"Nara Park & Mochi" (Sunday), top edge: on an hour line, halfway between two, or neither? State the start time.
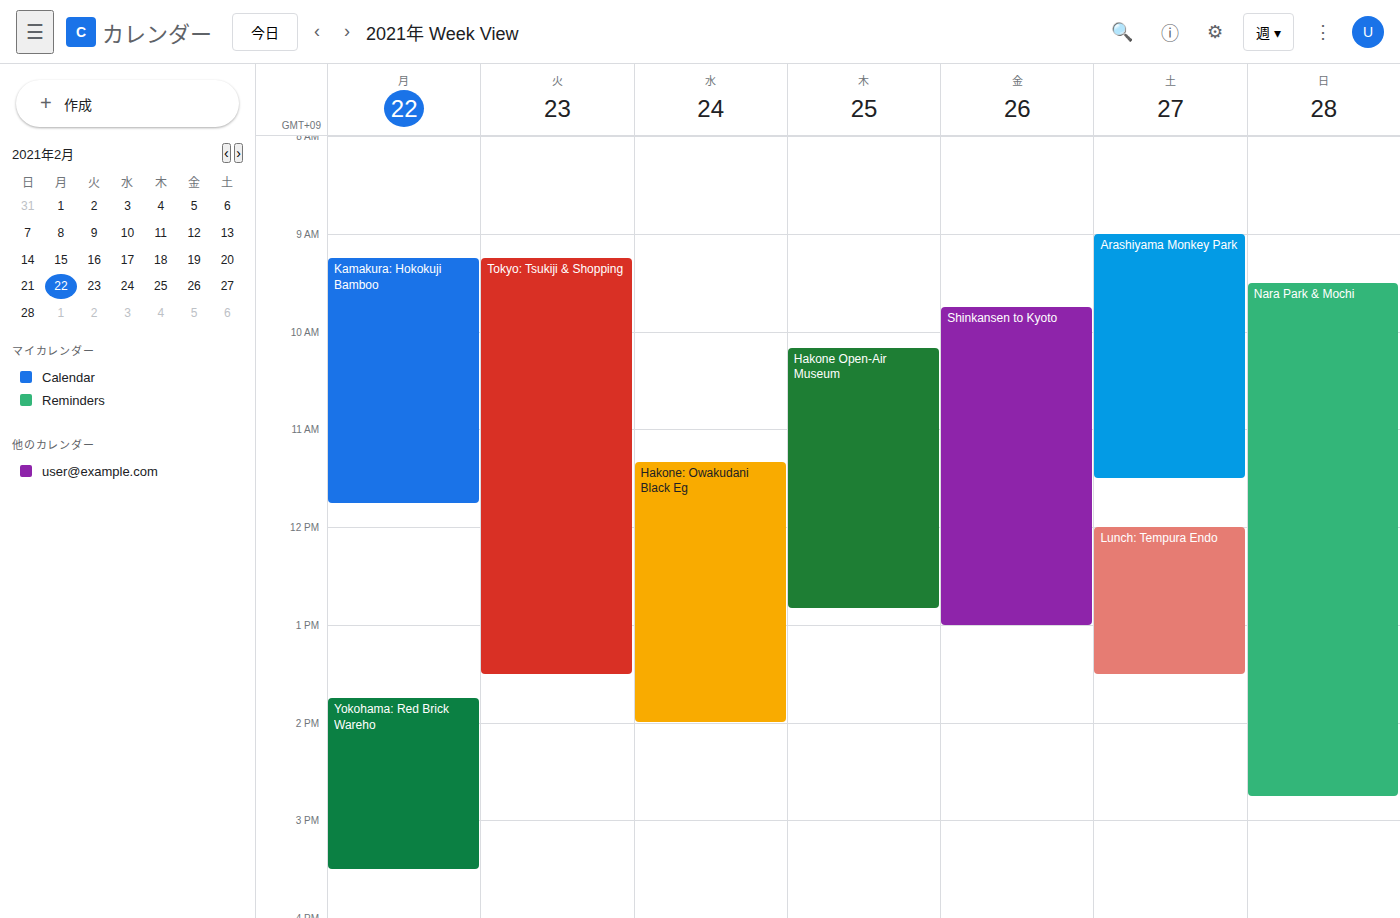
09:30 -- halfway between the 09:00 and 10:00 lines.